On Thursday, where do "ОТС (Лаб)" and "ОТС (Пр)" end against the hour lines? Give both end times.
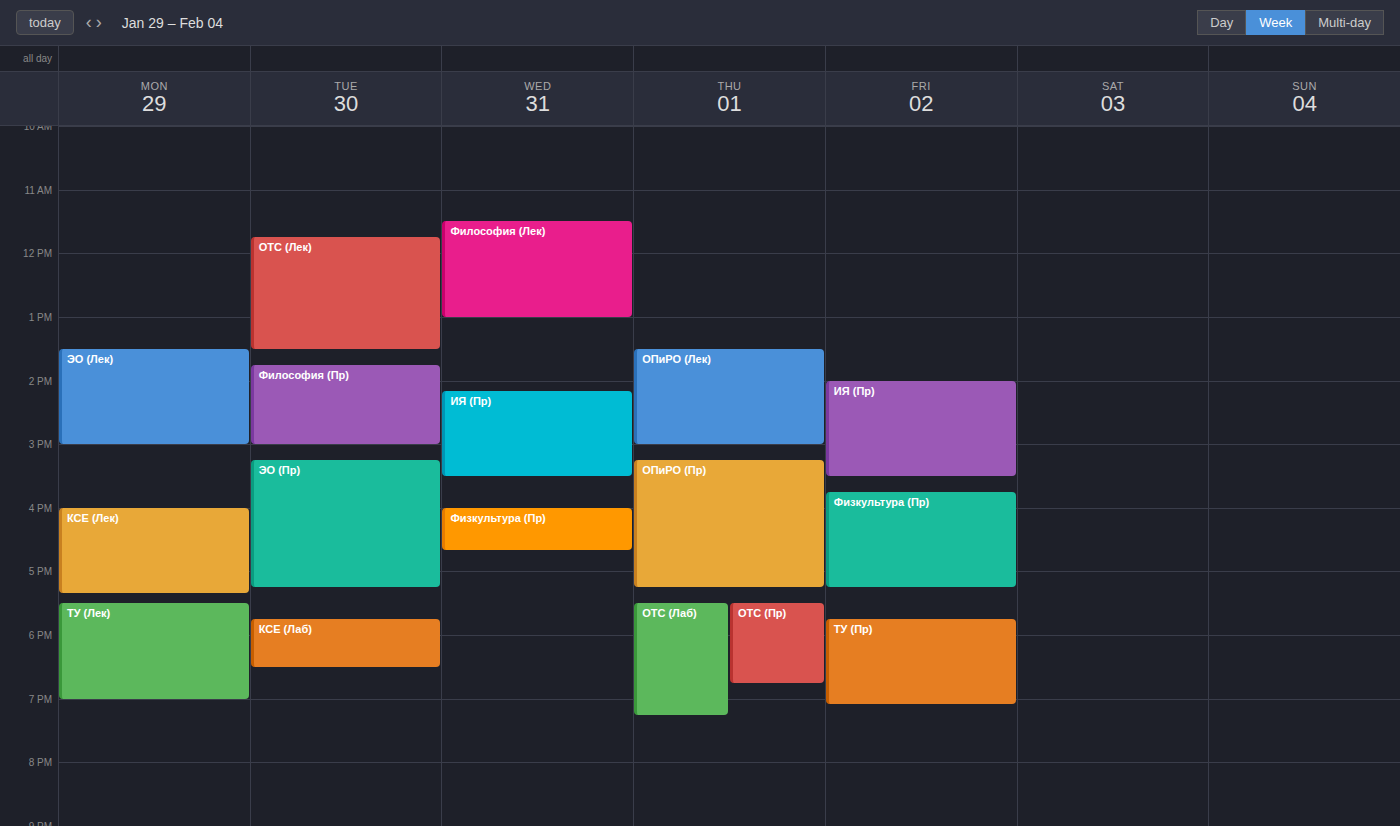
"ОТС (Лаб)": 19:15, neither: a quarter of the way from the 19:00 line to the 20:00 line. "ОТС (Пр)": 18:45, neither: three quarters of the way from the 18:00 line to the 19:00 line.